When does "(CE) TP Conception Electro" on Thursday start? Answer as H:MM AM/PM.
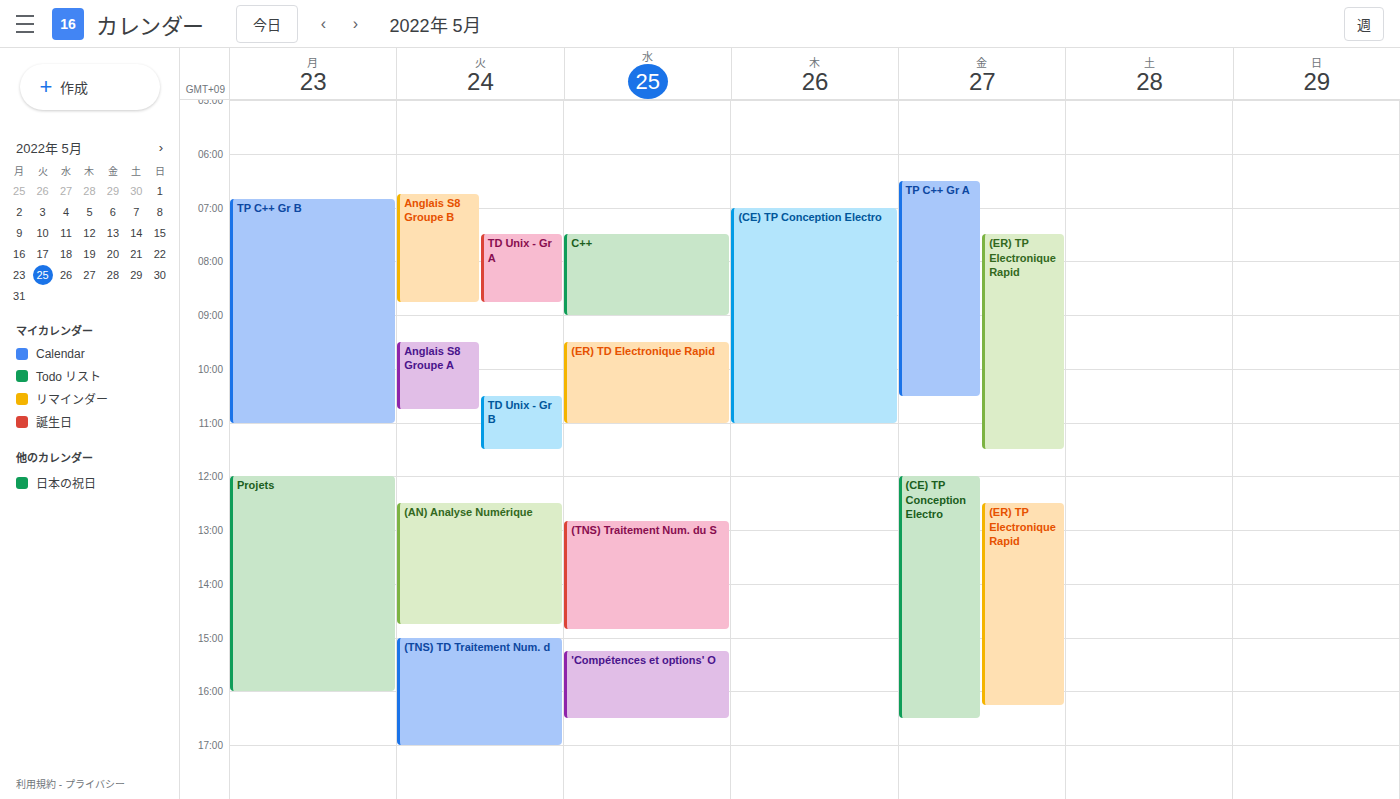
7:00 AM